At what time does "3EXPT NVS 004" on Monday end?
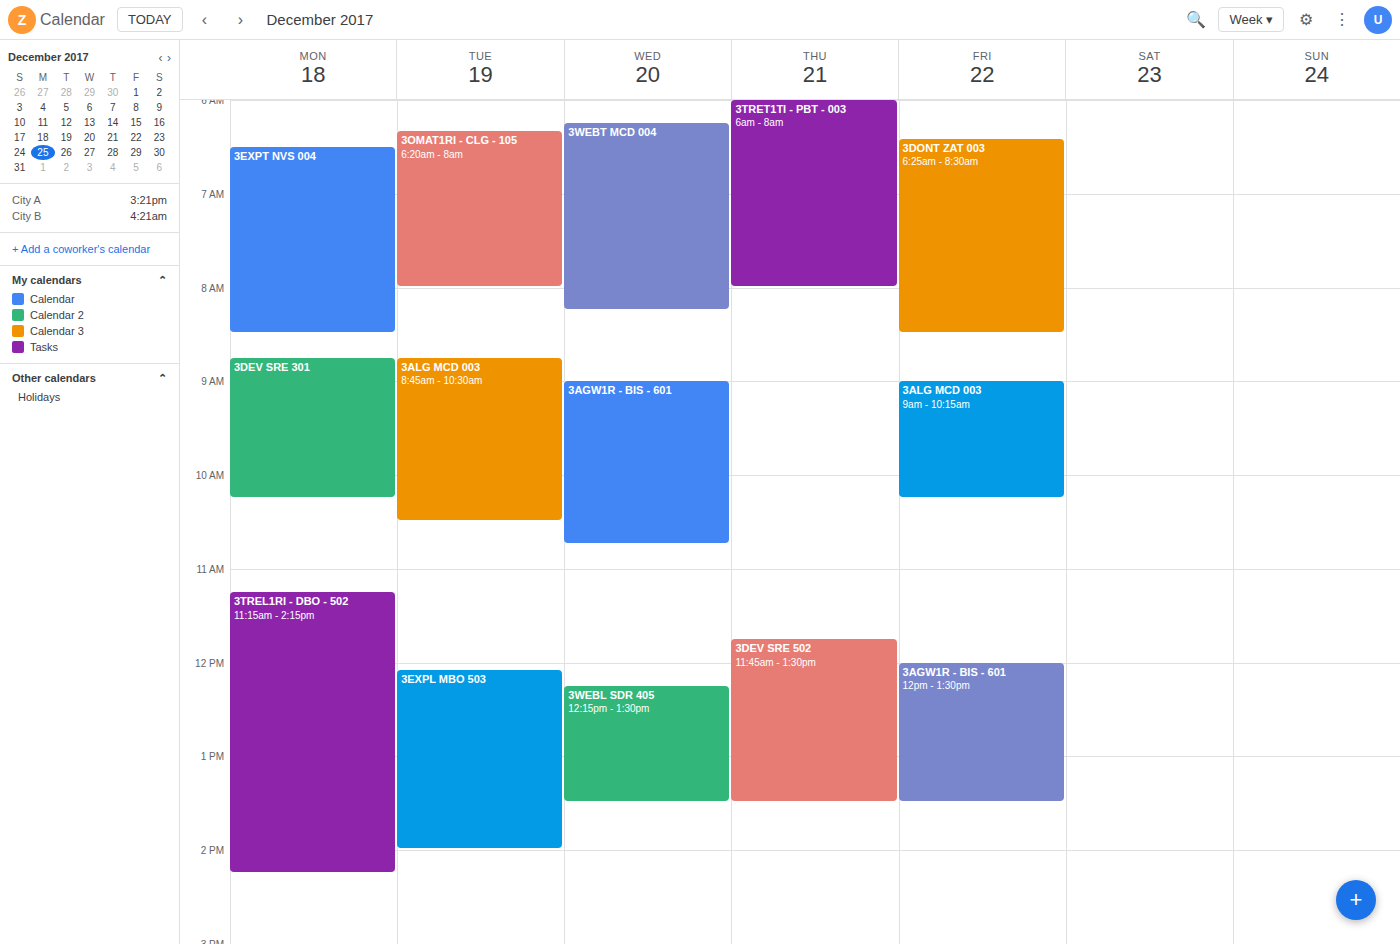
8:30 AM